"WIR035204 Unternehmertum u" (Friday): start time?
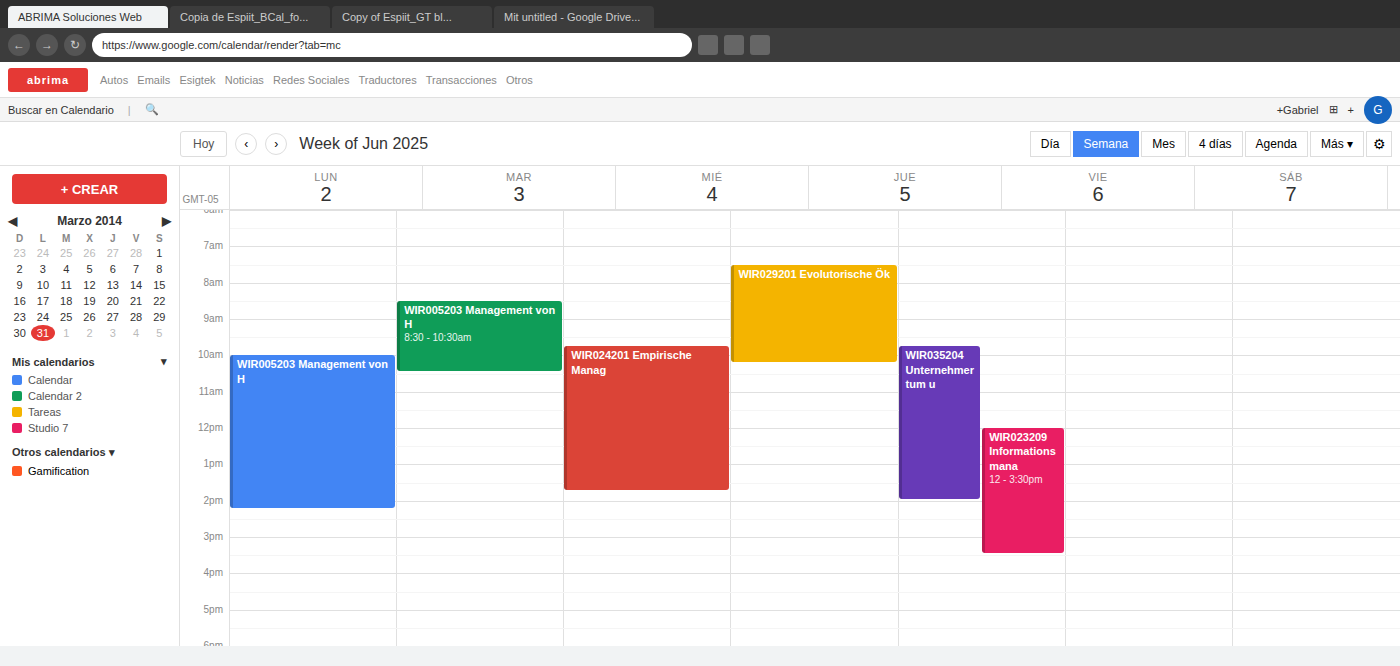
9:45 AM